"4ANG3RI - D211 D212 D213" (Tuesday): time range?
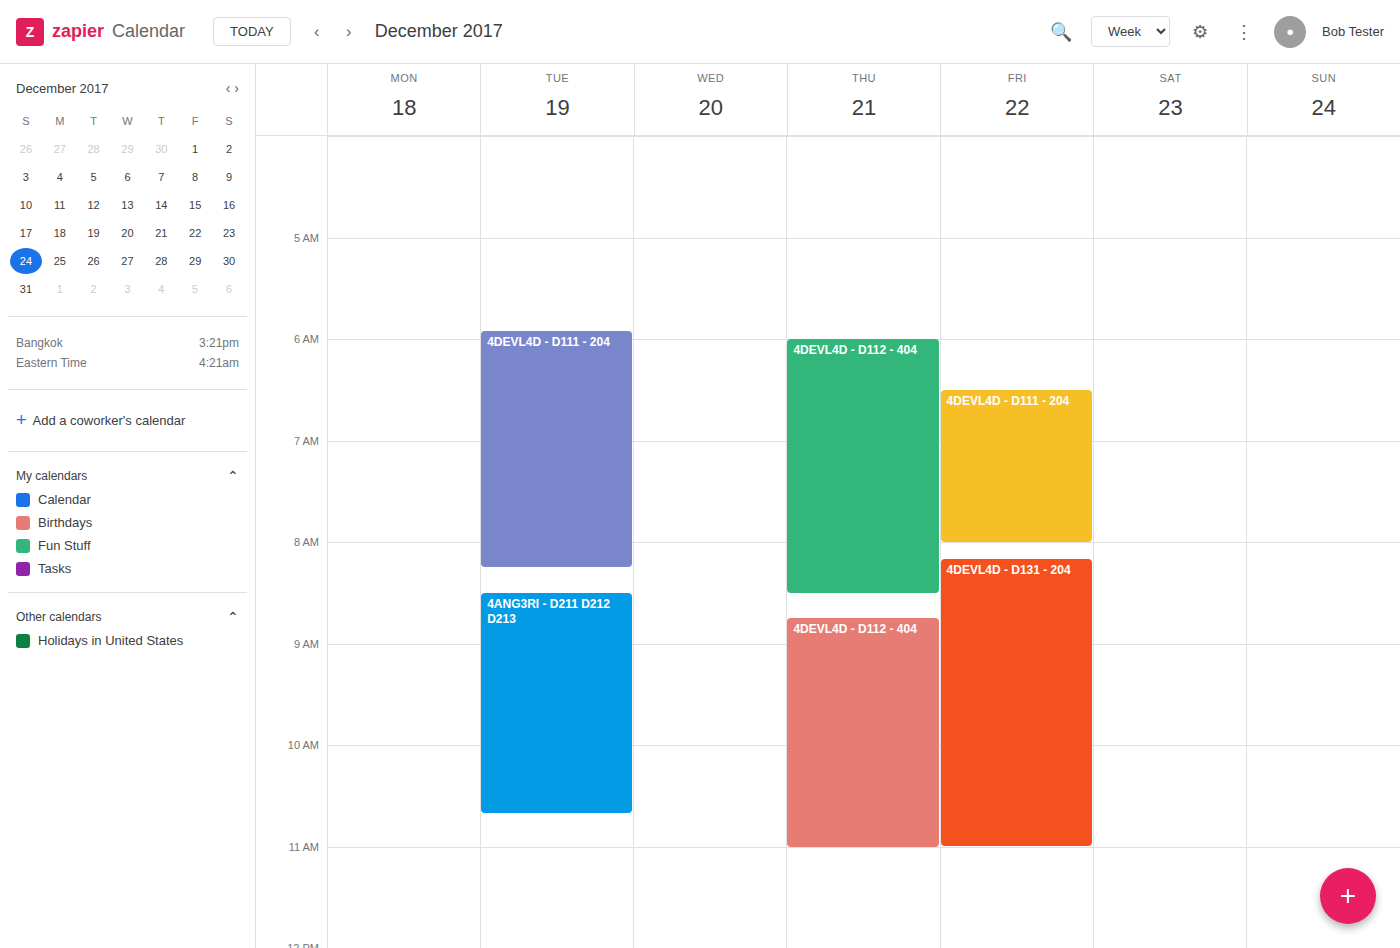
8:30 AM to 10:40 AM